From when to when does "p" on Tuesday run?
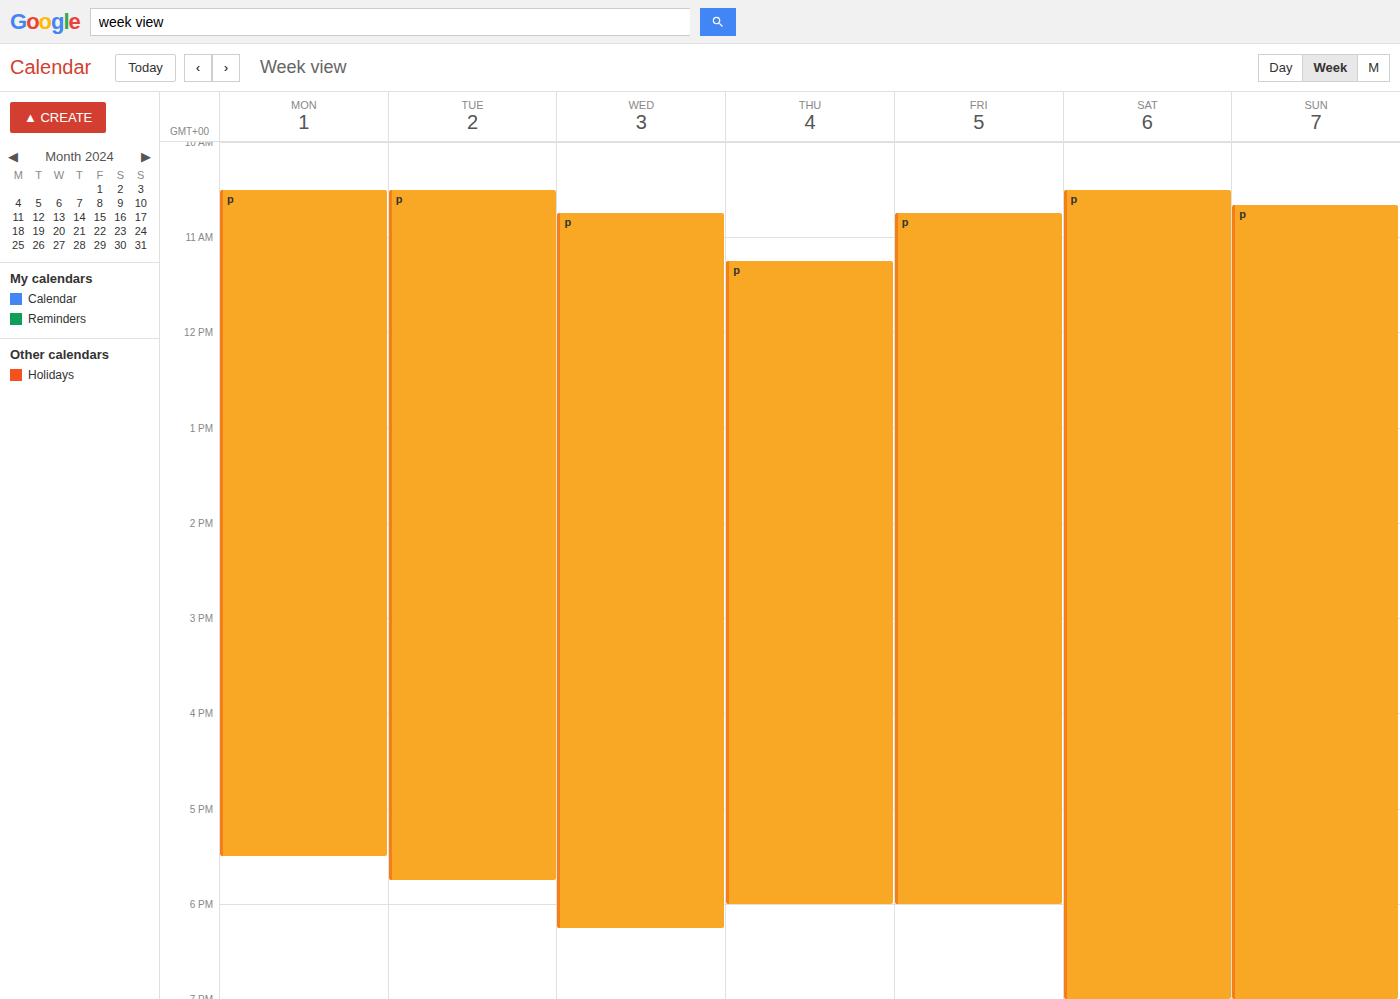
10:30 AM to 5:45 PM